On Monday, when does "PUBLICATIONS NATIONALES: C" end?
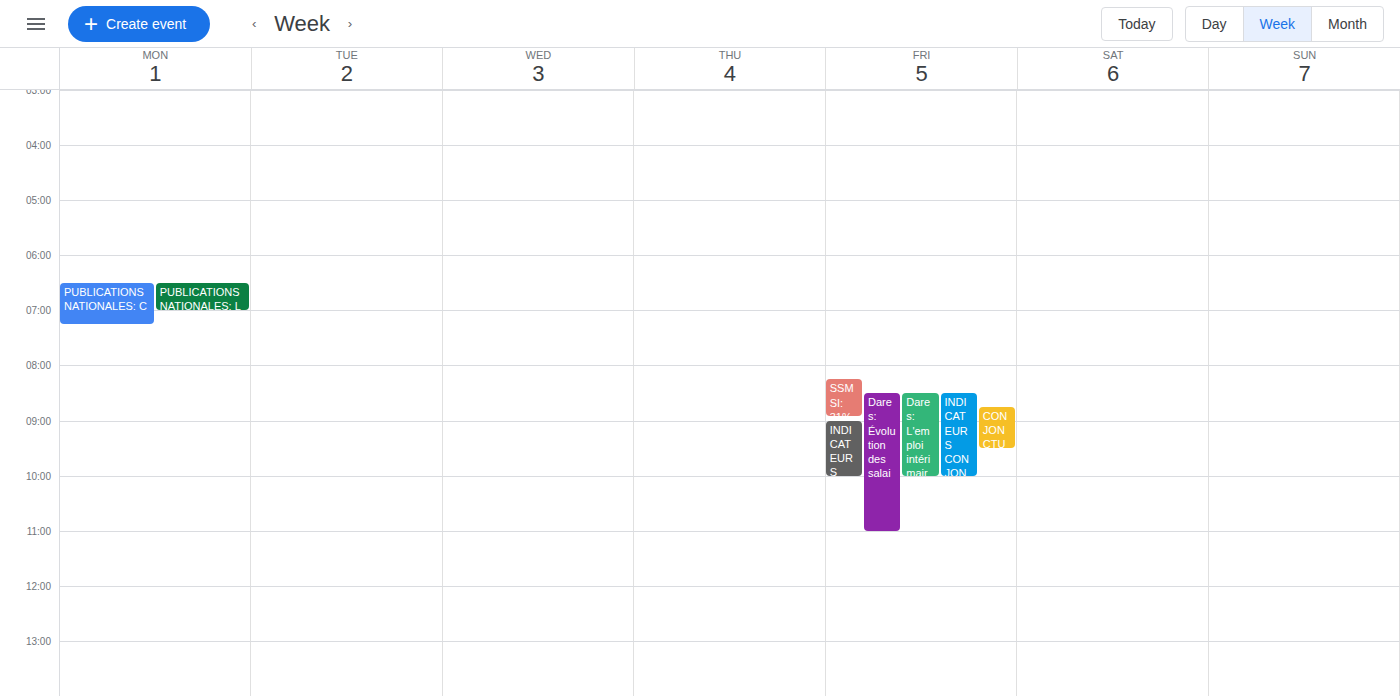
7:15 AM